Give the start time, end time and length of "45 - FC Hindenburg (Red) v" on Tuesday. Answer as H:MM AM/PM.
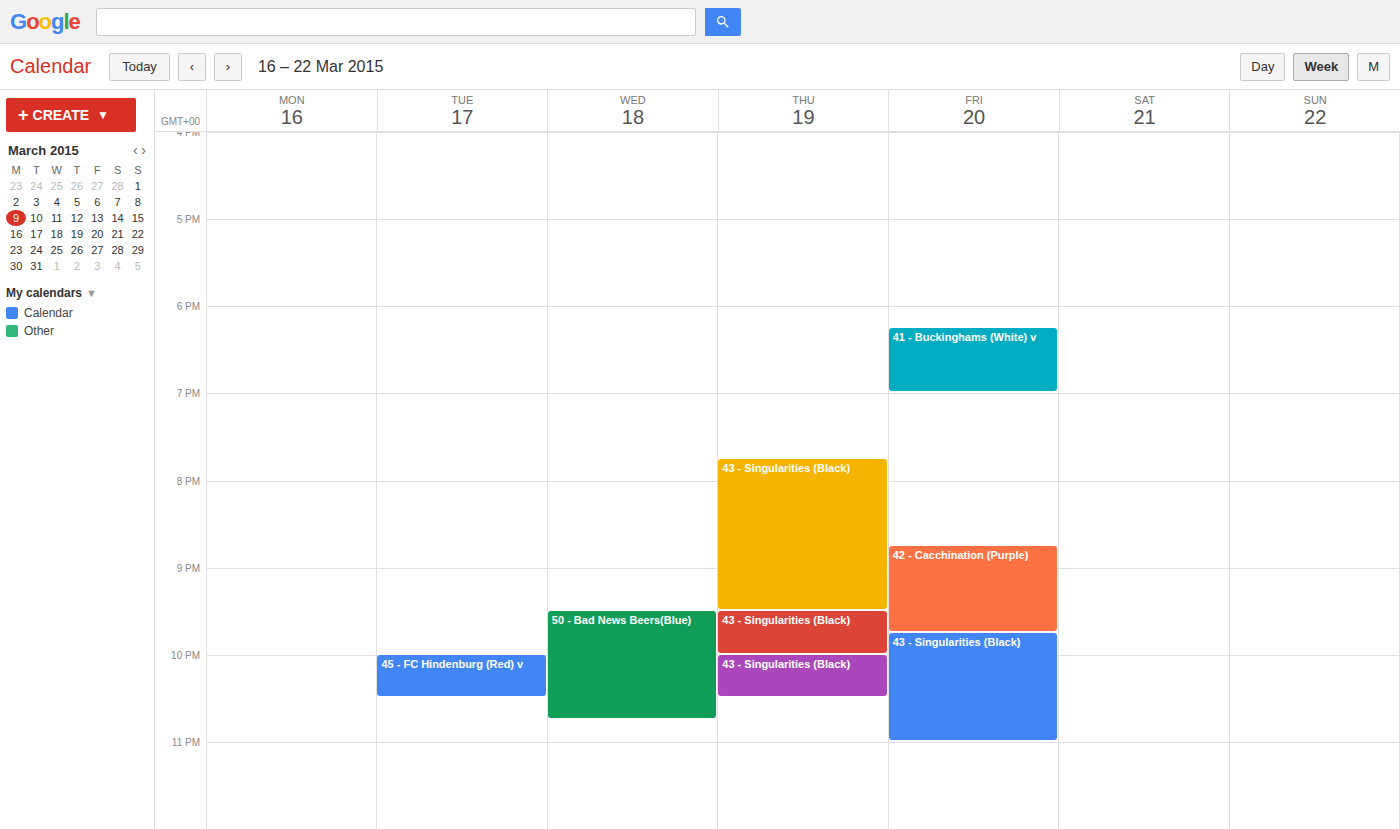
10:00 PM to 10:30 PM, 30 minutes